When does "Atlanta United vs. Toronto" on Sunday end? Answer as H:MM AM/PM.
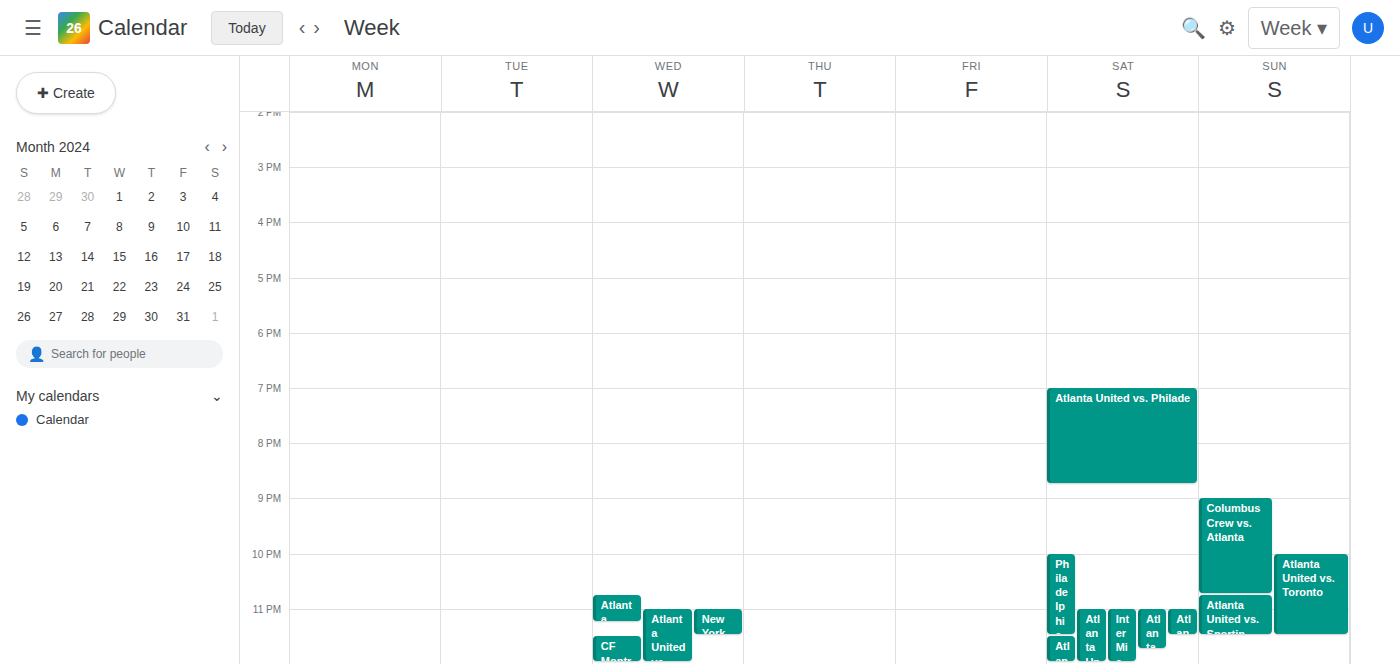
11:30 PM